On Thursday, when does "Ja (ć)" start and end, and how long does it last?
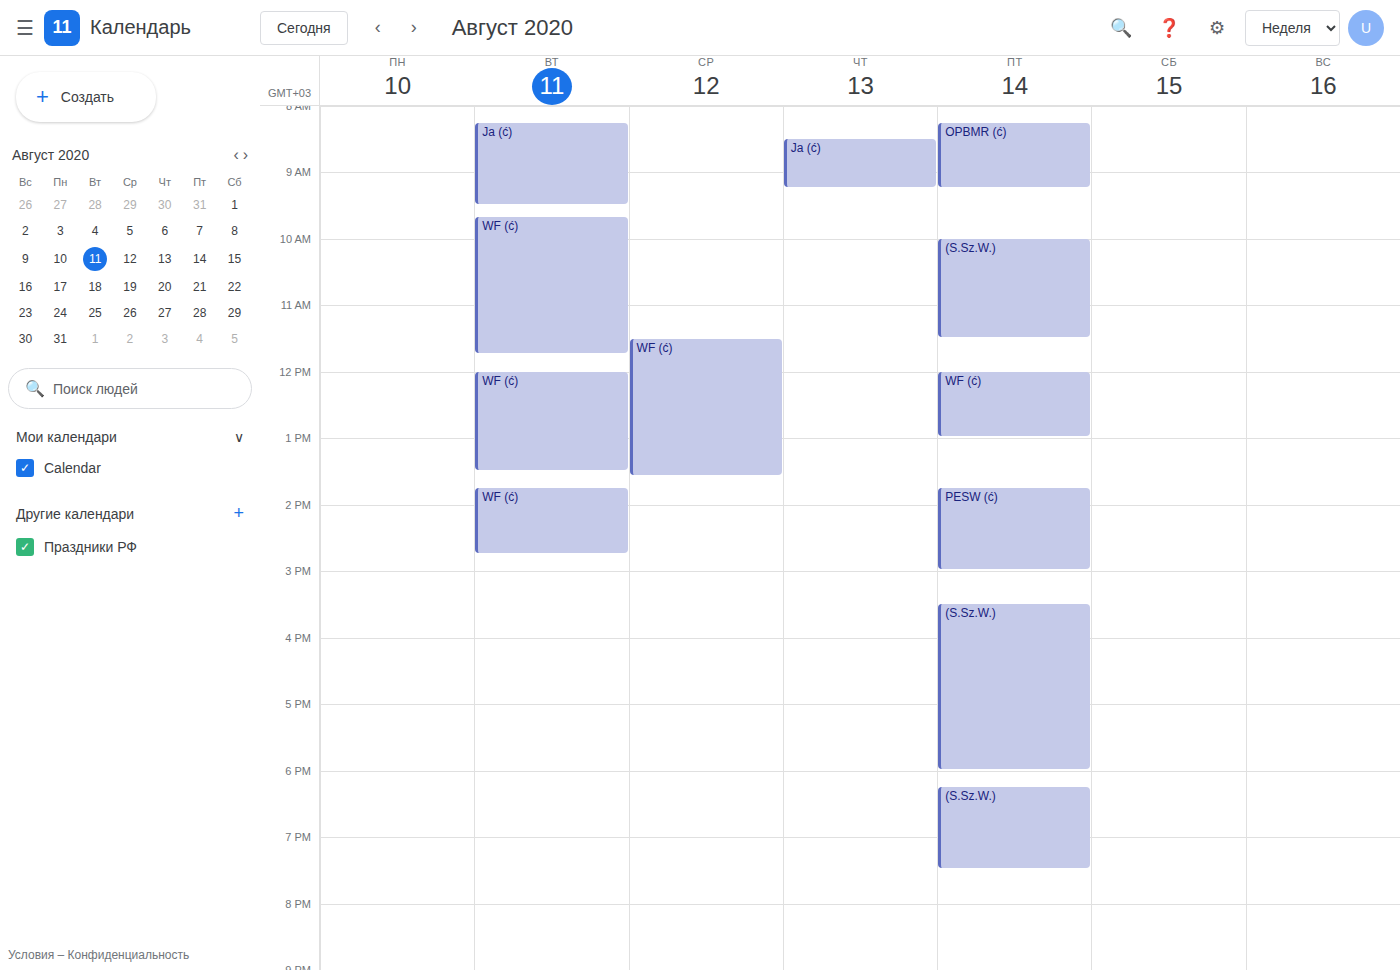
8:30 AM to 9:15 AM, 45 minutes